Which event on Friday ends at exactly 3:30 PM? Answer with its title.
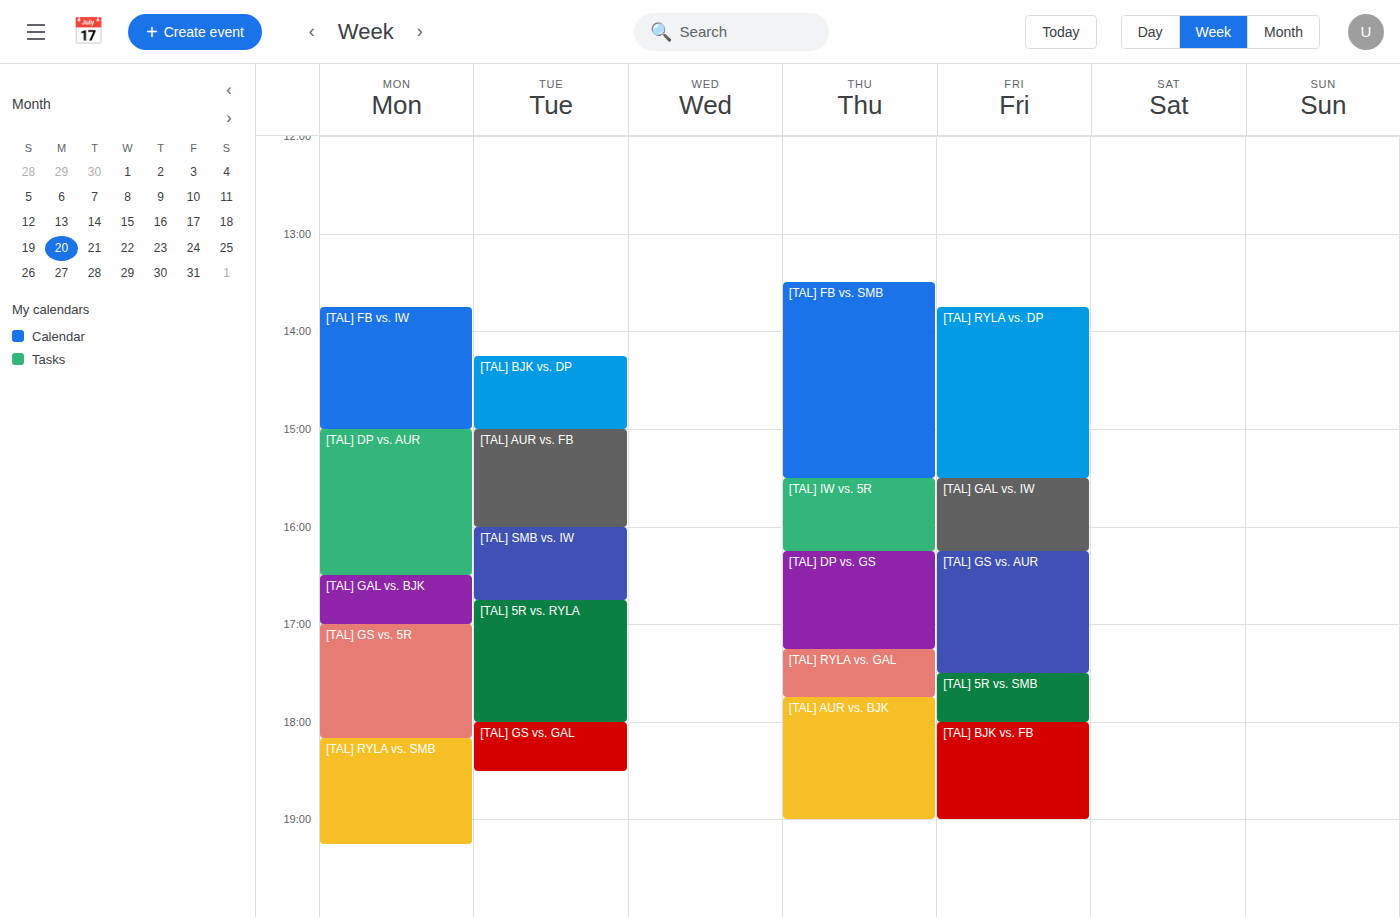
"[TAL] RYLA vs. DP"